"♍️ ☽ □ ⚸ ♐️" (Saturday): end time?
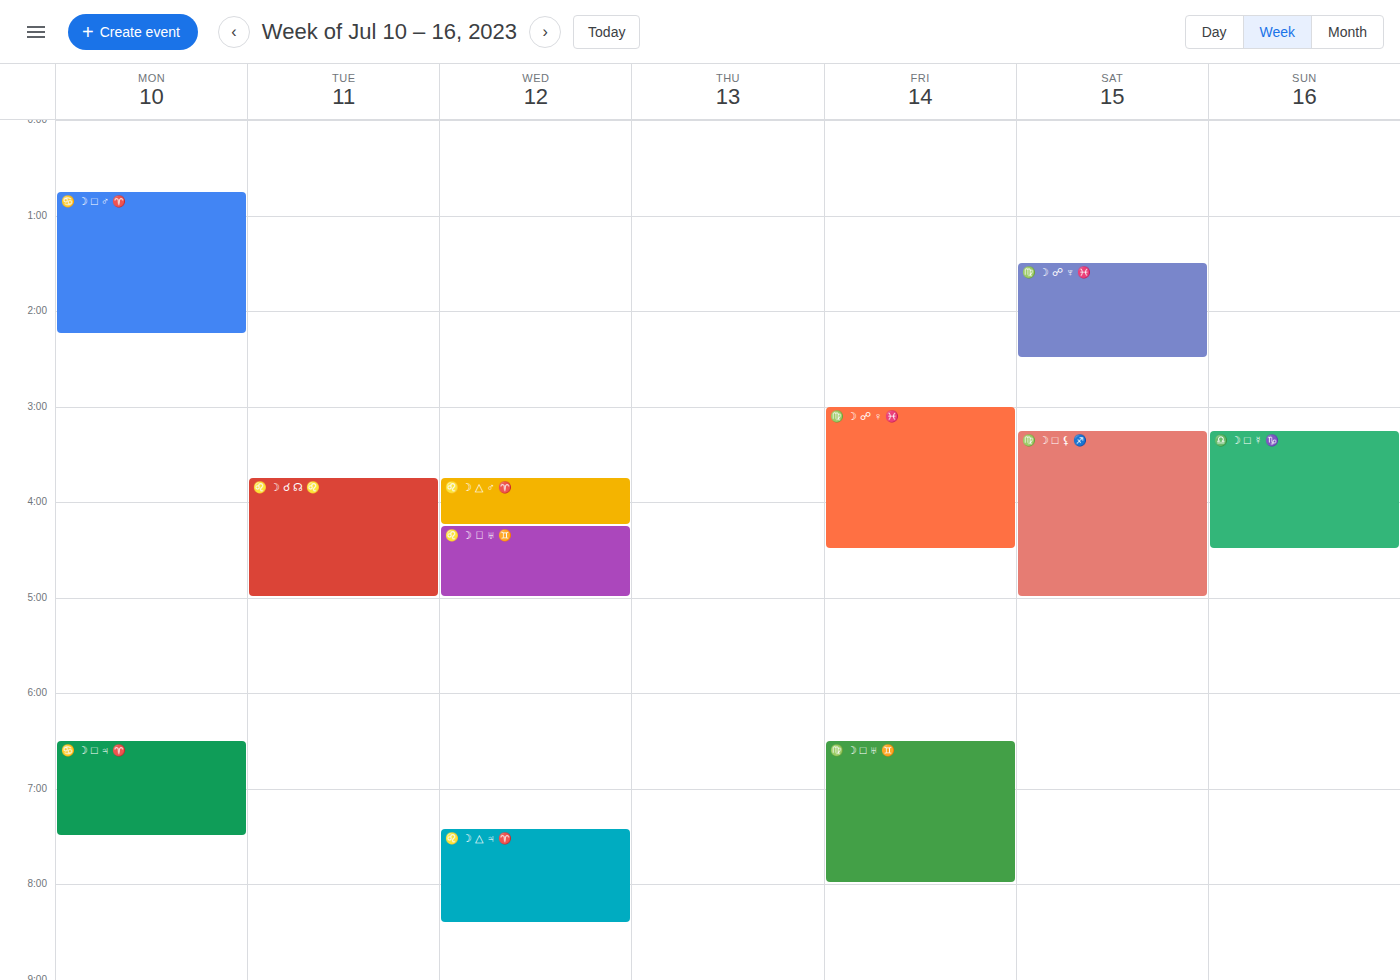
5:00 AM